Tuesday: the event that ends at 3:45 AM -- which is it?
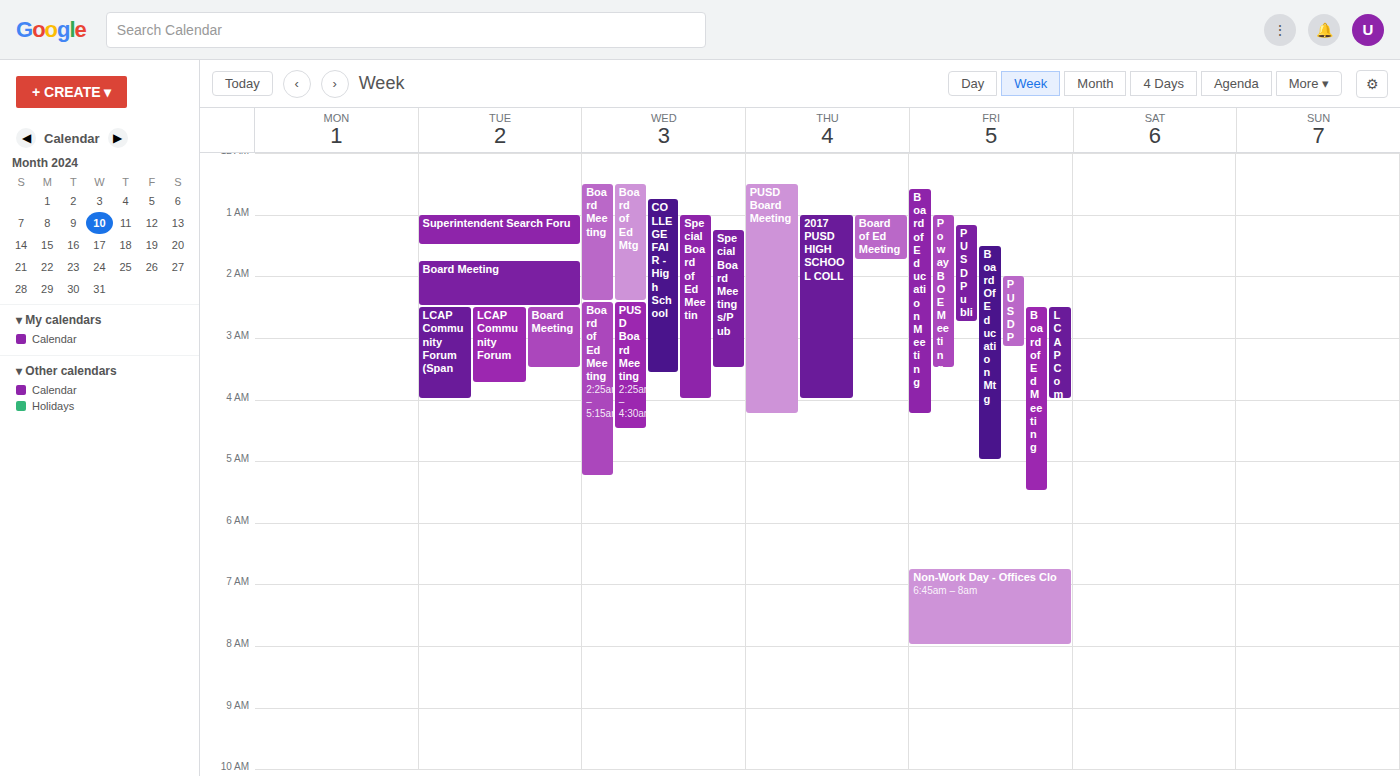
"LCAP Community Forum"